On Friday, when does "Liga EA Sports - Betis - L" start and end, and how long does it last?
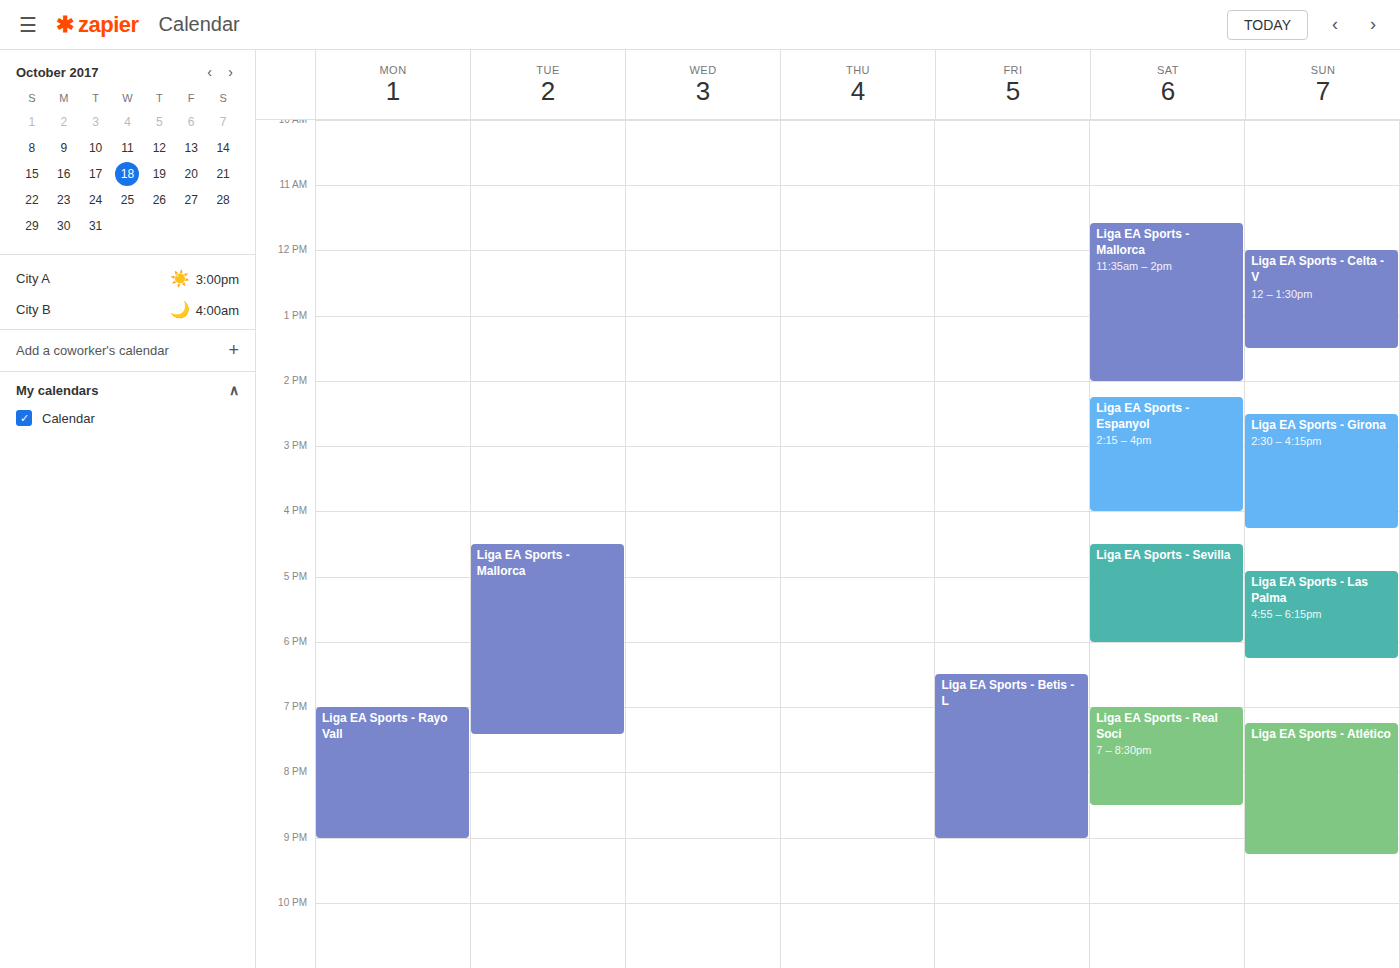
6:30 PM to 9:00 PM, 2 hours 30 minutes